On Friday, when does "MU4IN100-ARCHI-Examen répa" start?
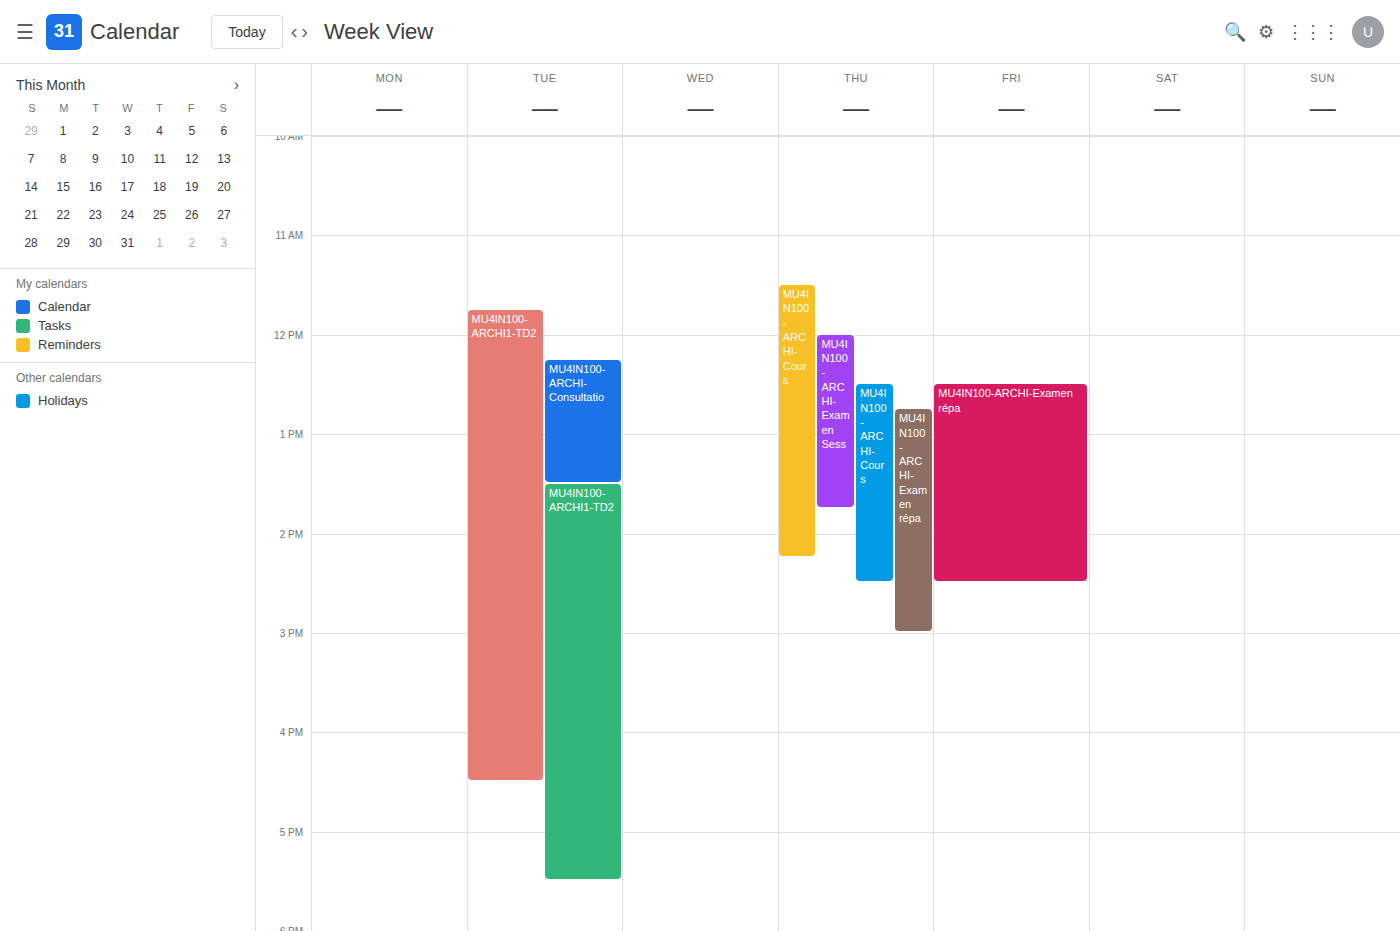
12:30 PM